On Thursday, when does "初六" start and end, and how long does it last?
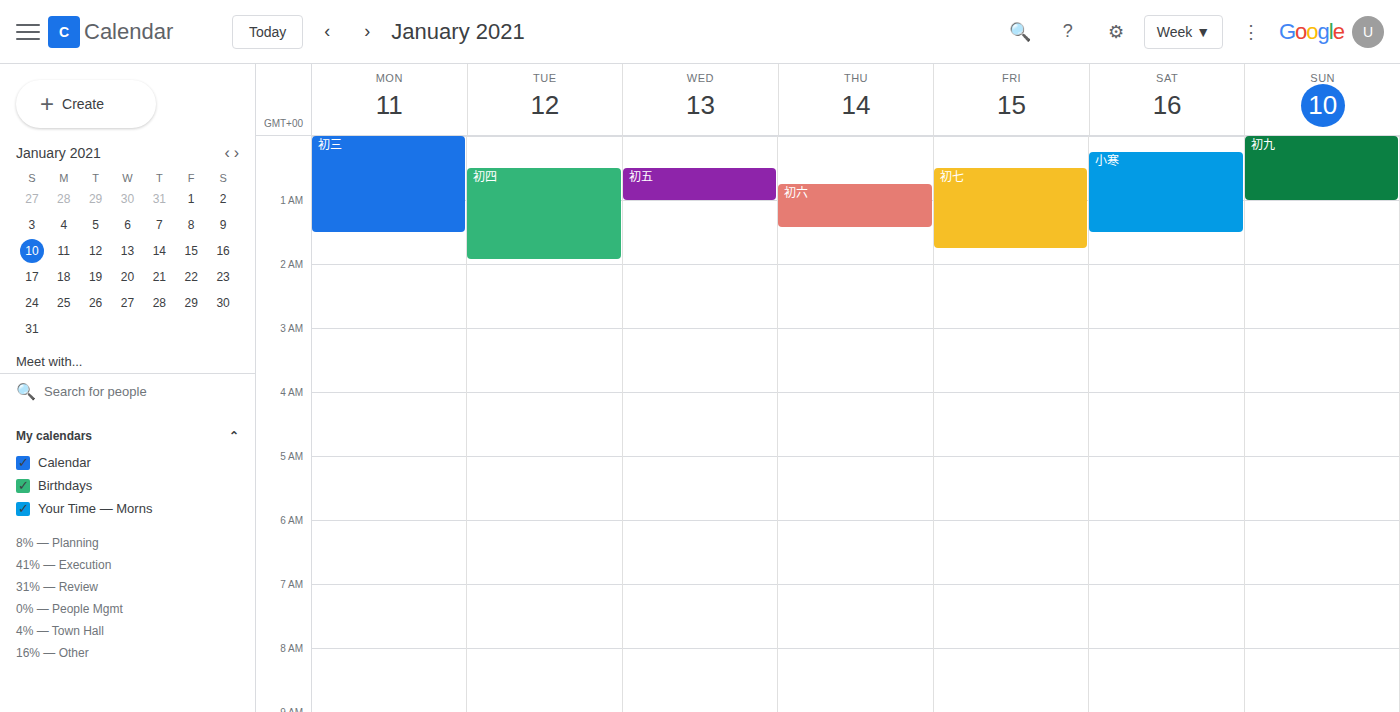
12:45 AM to 1:25 AM, 40 minutes